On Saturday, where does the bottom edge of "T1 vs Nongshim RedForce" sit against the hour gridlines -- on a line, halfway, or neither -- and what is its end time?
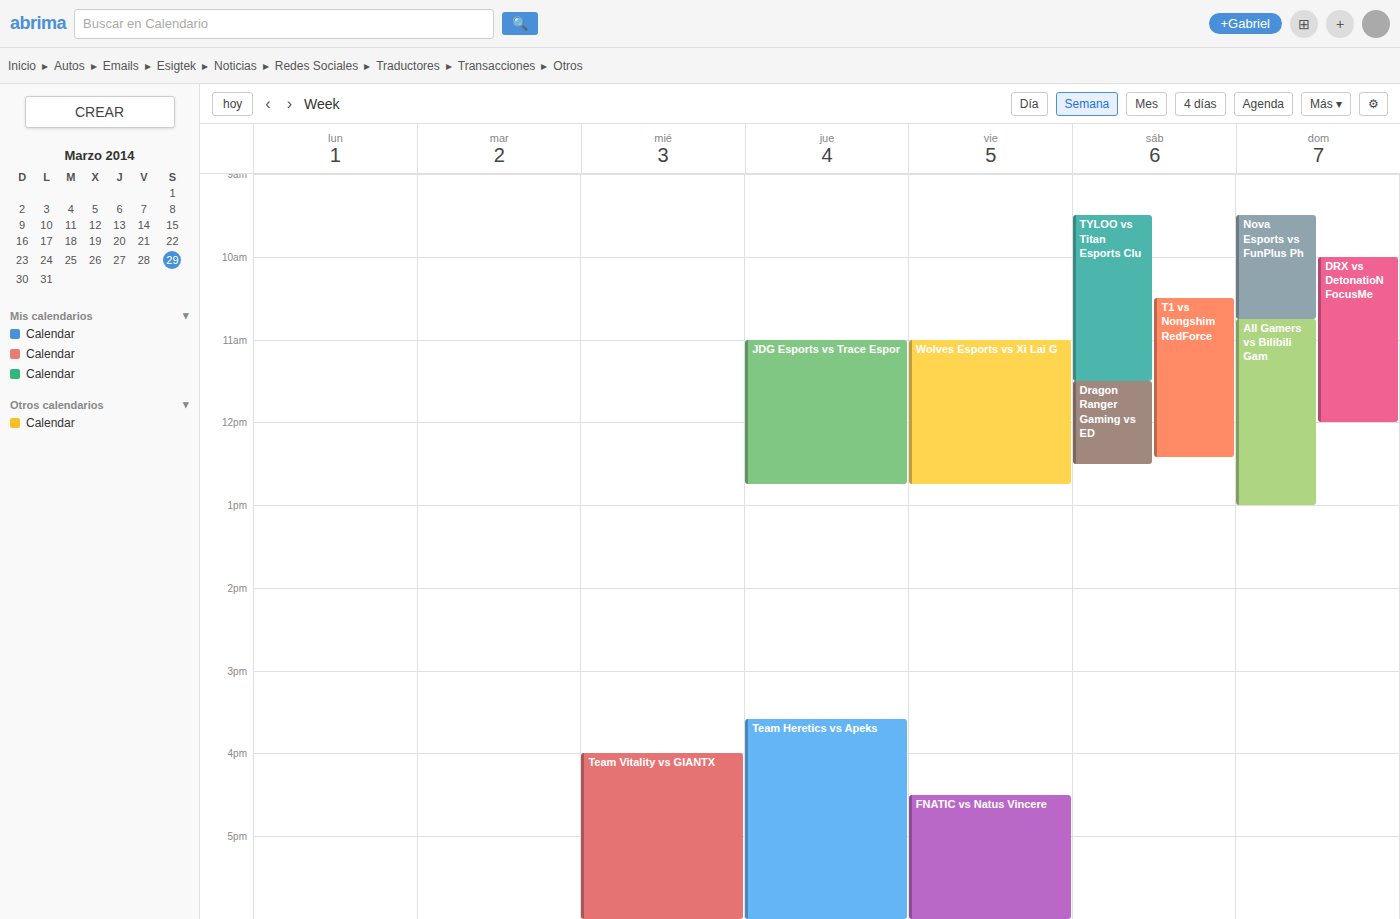
12:25 PM -- neither: 25 minutes below the 12 PM line and 35 minutes above the 1 PM line.